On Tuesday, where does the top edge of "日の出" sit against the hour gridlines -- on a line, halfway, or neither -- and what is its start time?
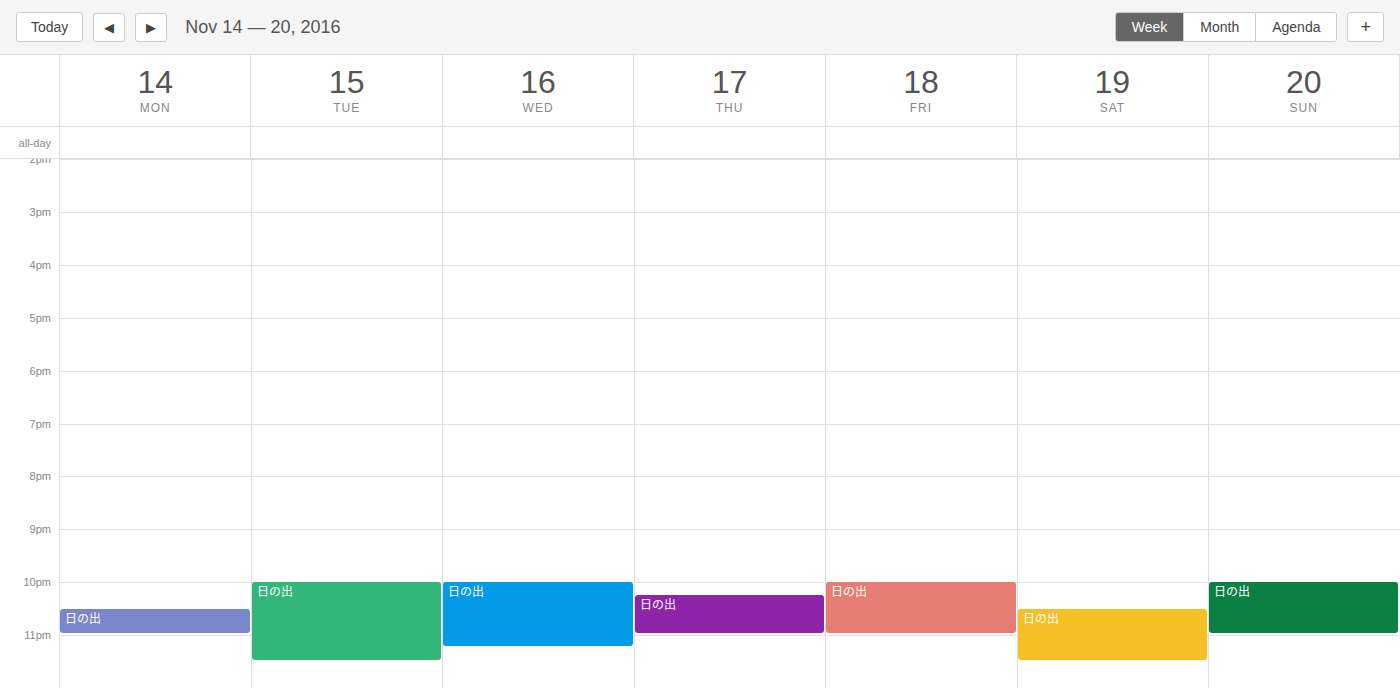
10:00 PM -- exactly on the 10 PM line.